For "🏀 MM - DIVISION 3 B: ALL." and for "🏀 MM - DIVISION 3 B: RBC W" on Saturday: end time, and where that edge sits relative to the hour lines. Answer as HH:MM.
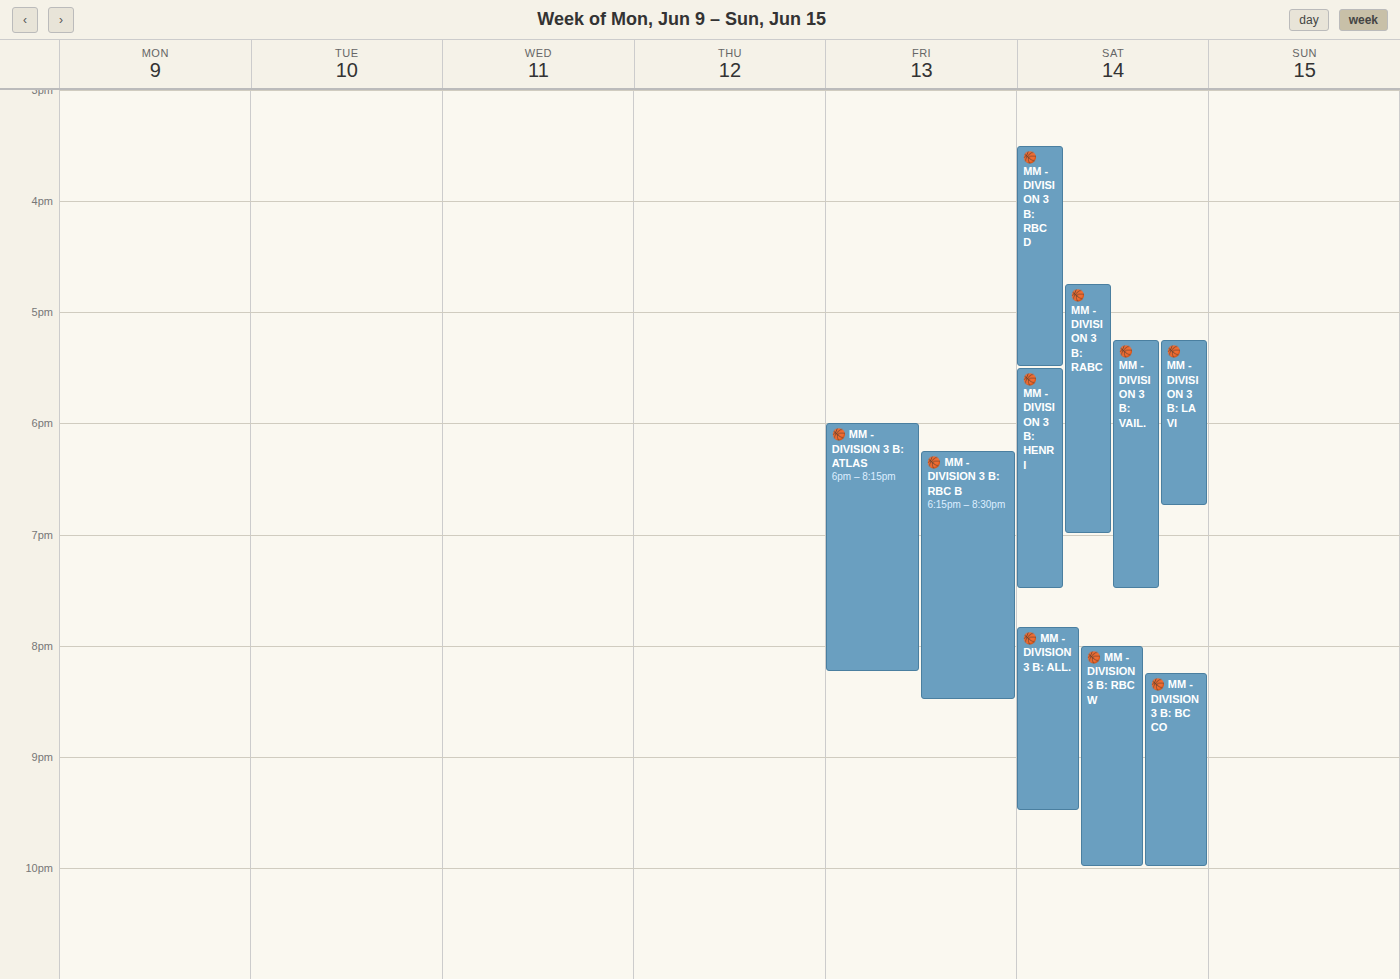
"🏀 MM - DIVISION 3 B: ALL.": 21:30, halfway between the 21:00 and 22:00 lines. "🏀 MM - DIVISION 3 B: RBC W": 22:00, exactly on the 22:00 line.